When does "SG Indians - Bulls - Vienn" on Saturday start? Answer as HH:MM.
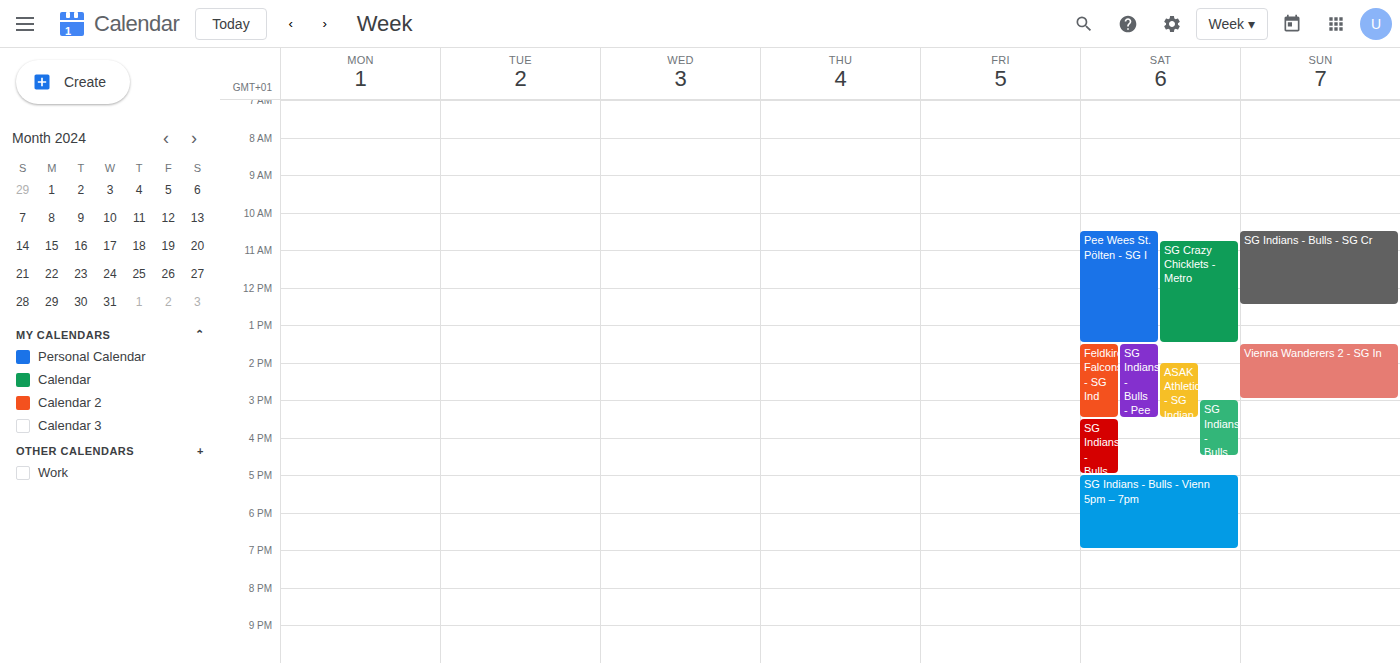
17:00